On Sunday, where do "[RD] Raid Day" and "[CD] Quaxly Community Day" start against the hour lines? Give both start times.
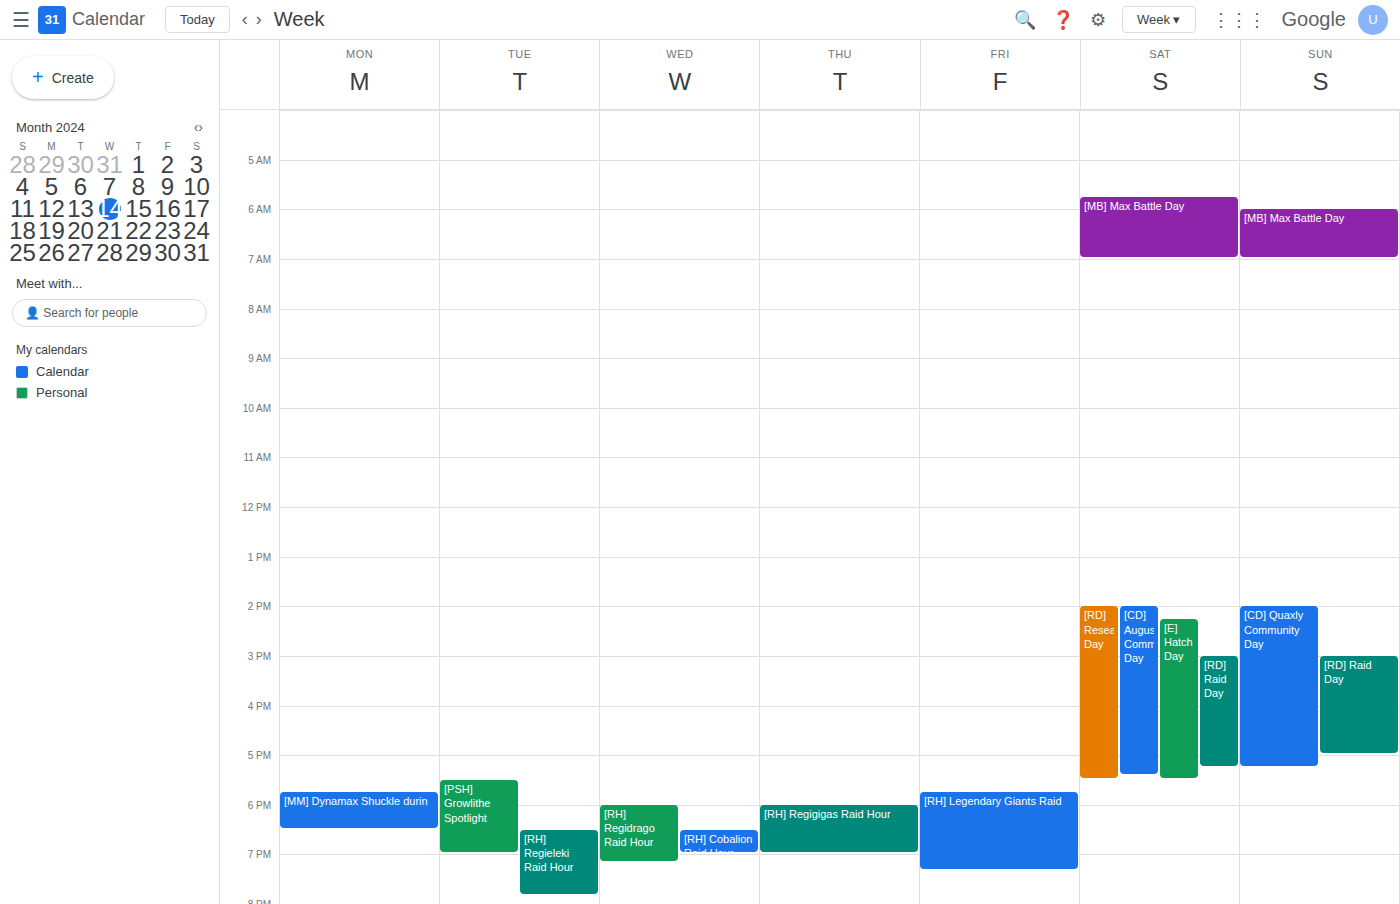
"[RD] Raid Day": 3:00 PM, exactly on the 3 PM line. "[CD] Quaxly Community Day": 2:00 PM, exactly on the 2 PM line.